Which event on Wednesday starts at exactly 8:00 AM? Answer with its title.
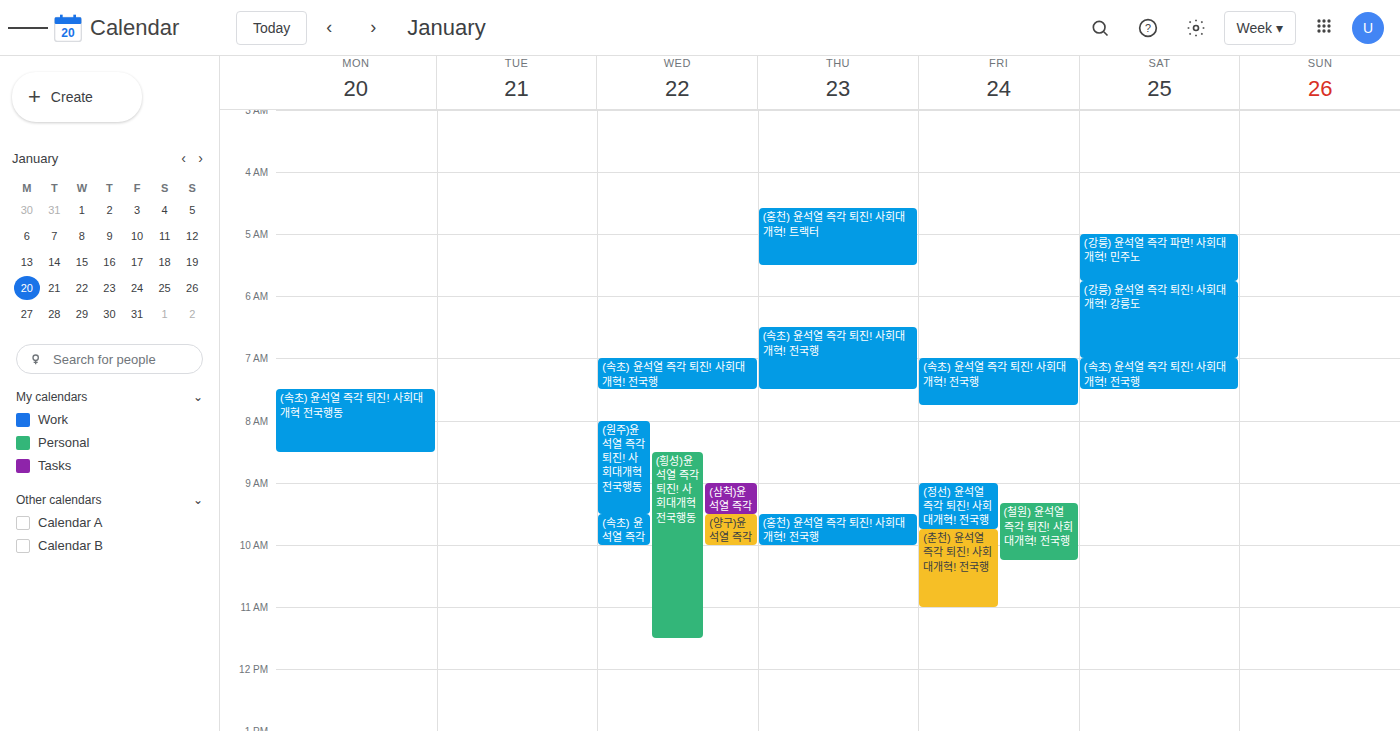
"(원주)윤석열 즉각퇴진! 사회대개혁 전국행동"